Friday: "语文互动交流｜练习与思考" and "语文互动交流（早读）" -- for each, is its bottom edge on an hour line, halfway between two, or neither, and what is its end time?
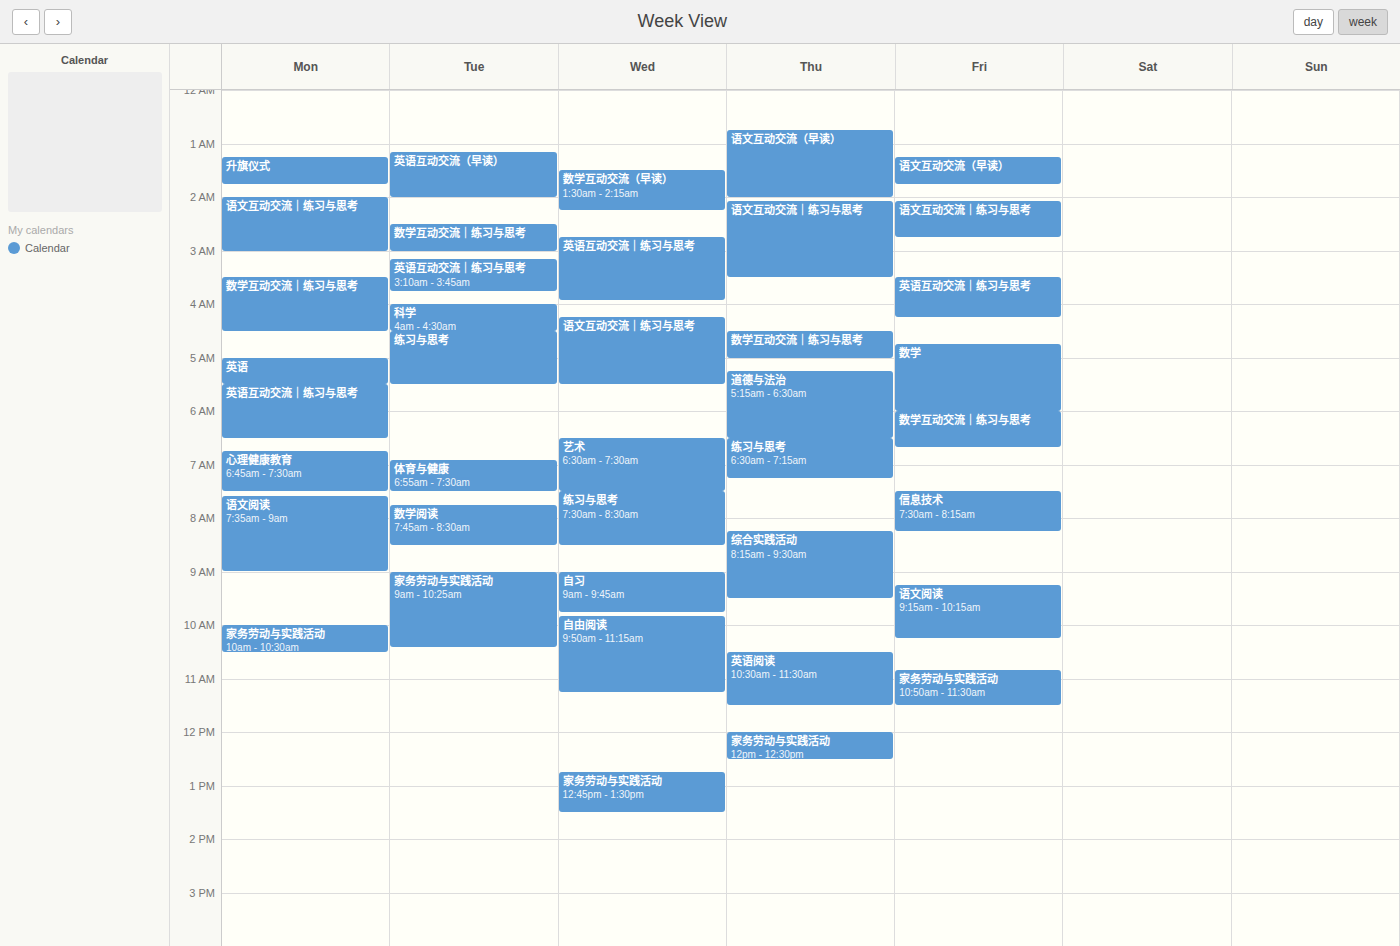
"语文互动交流｜练习与思考": 2:45 AM, neither: three quarters of the way from the 2 AM line to the 3 AM line. "语文互动交流（早读）": 1:45 AM, neither: three quarters of the way from the 1 AM line to the 2 AM line.